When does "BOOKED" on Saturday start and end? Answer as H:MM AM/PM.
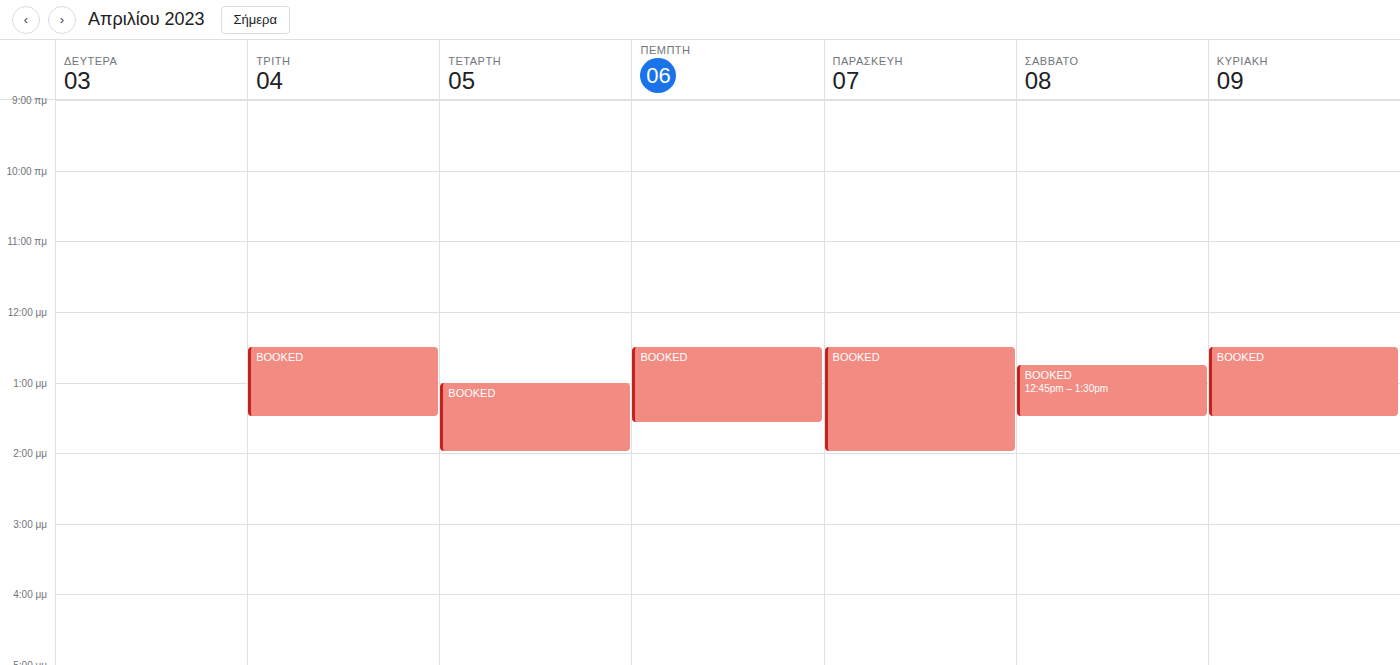
12:45 PM to 1:30 PM